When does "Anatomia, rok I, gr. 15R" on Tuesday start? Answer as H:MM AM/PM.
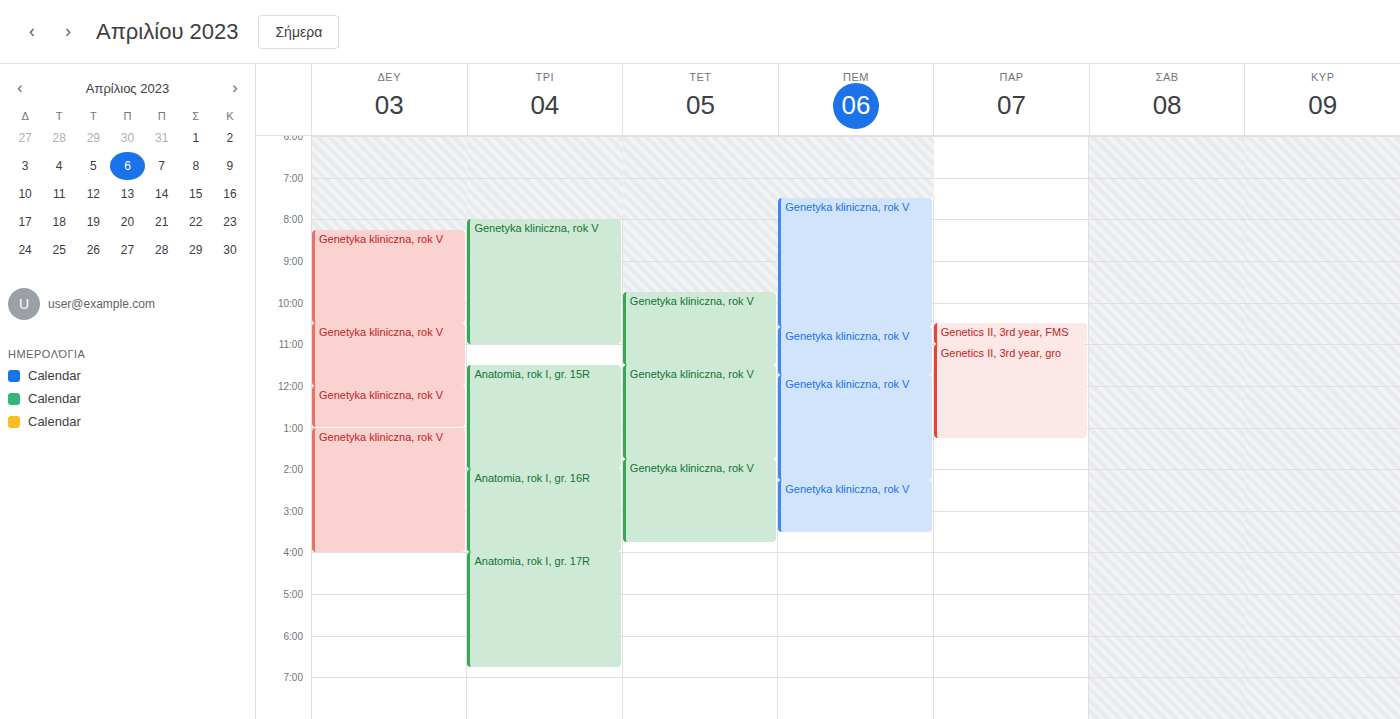
11:30 AM